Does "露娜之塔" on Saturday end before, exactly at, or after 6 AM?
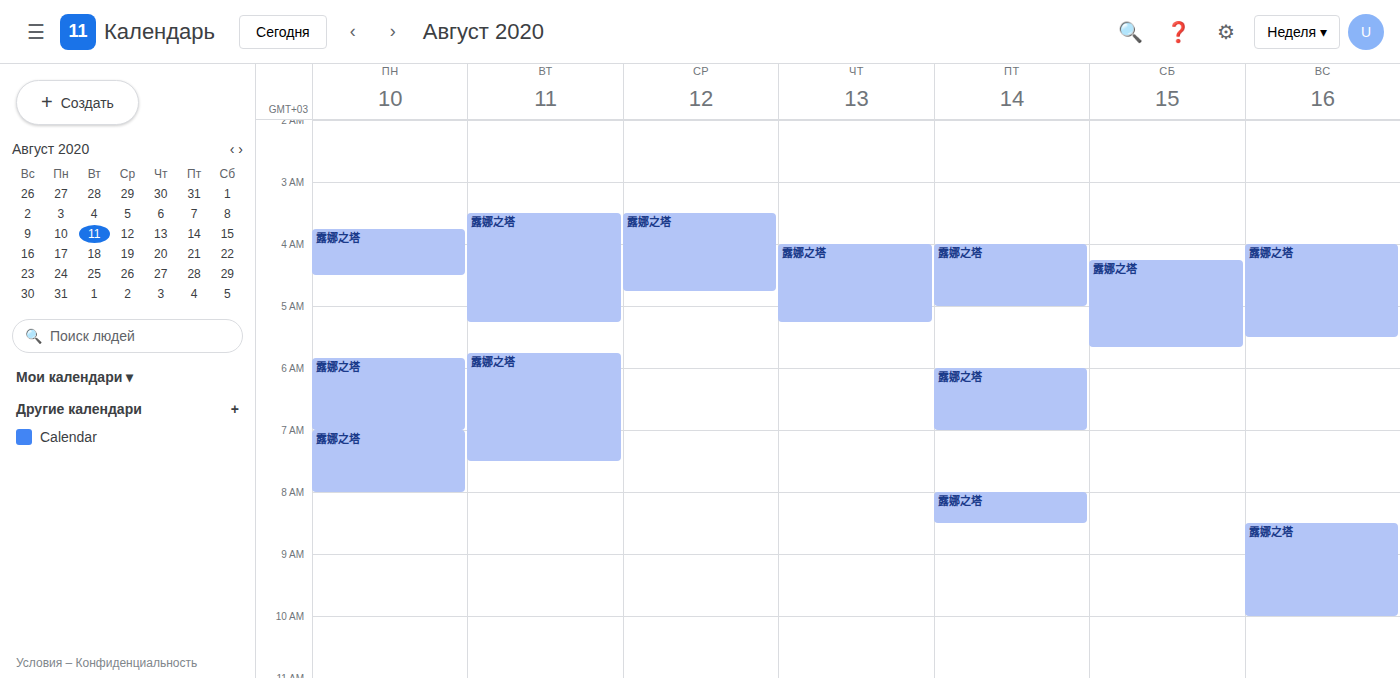
5:40 AM -- before 6 AM, 20 minutes above the 6 AM line.